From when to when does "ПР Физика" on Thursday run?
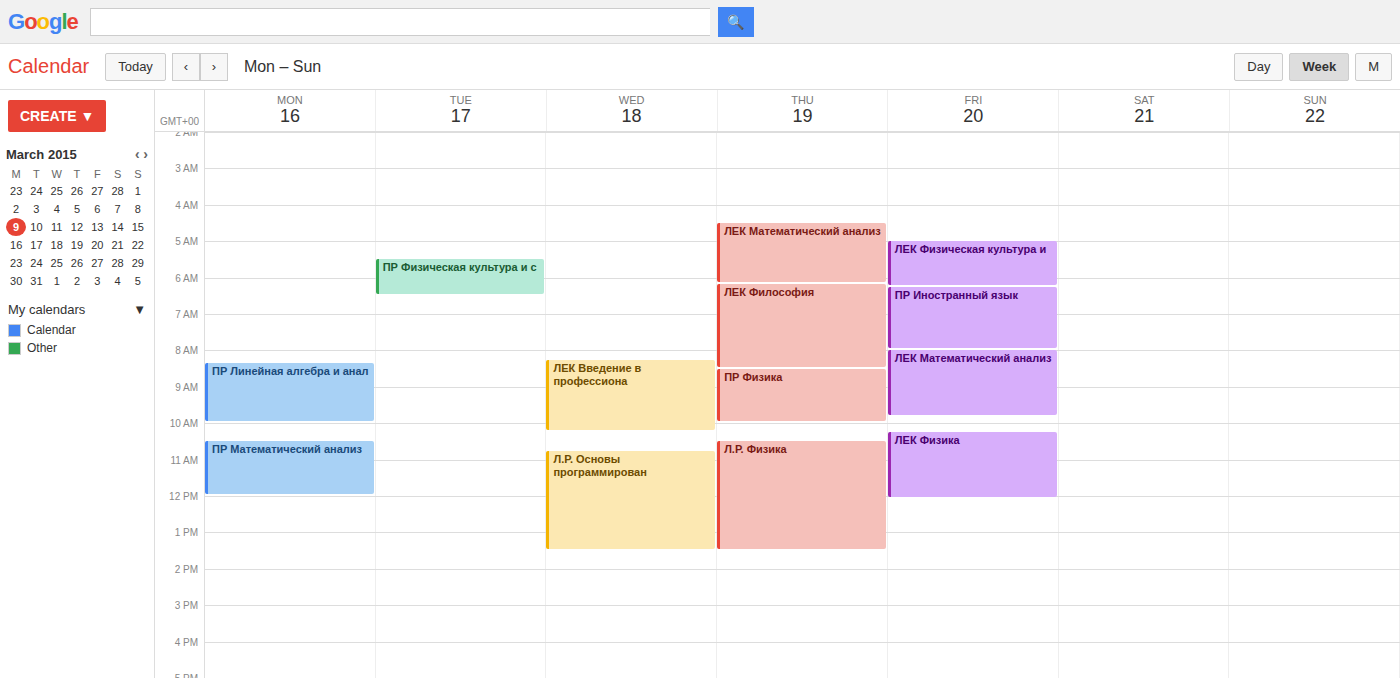
08:30 to 10:00